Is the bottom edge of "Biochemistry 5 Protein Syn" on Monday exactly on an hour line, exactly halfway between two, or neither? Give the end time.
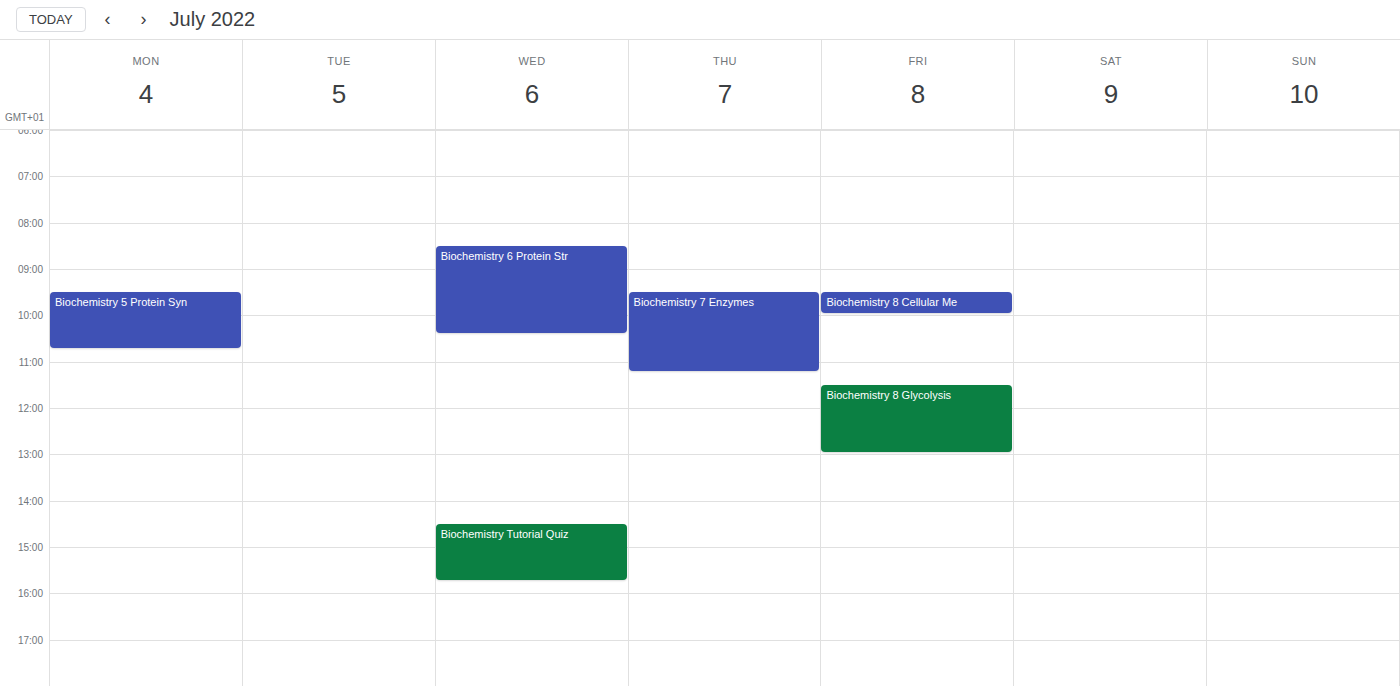
10:45 -- neither: three quarters of the way from the 10:00 line to the 11:00 line.